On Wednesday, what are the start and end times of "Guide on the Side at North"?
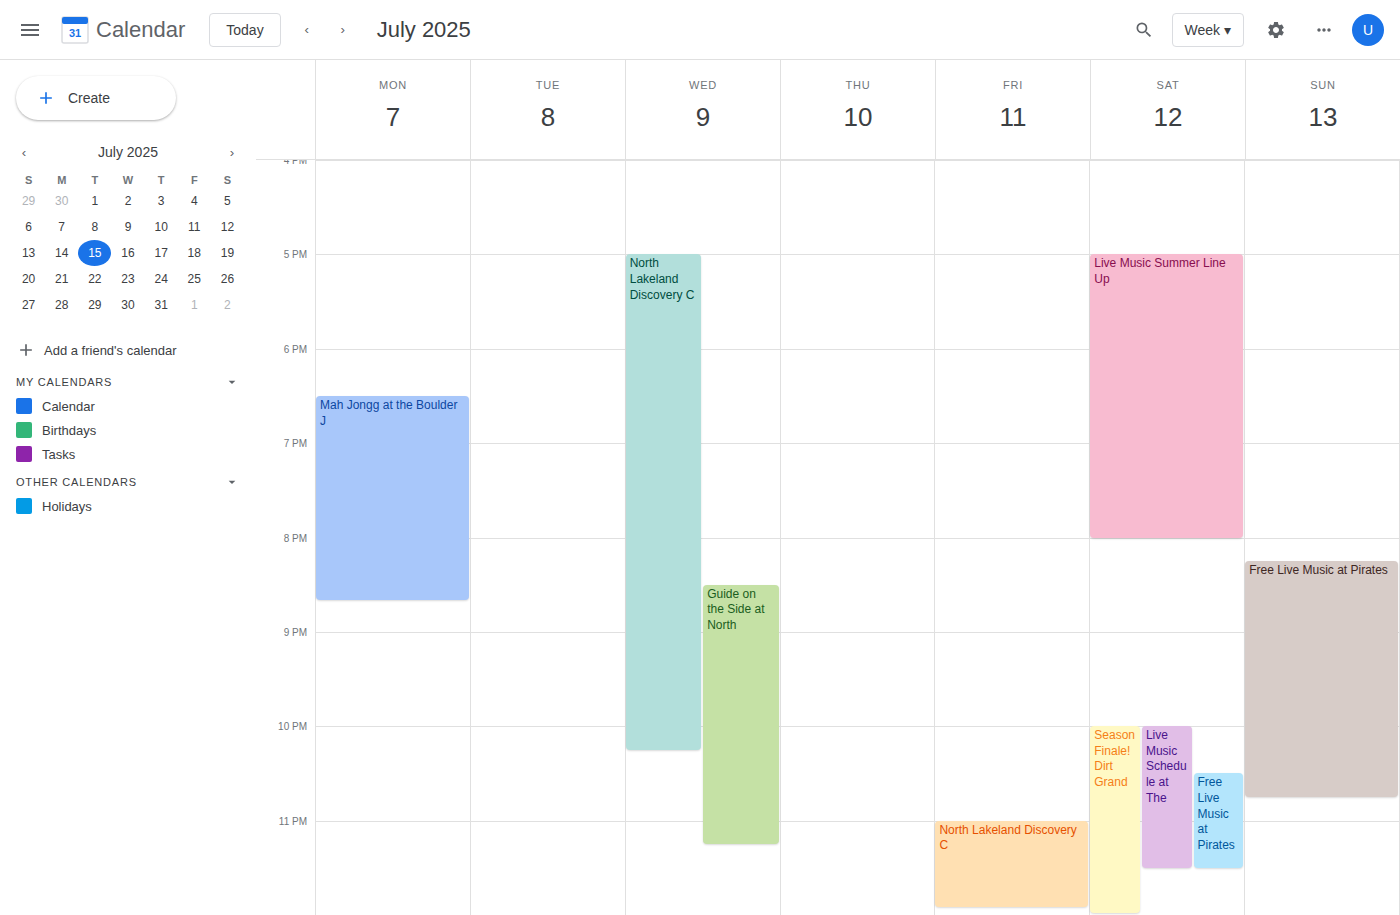
8:30 PM to 11:15 PM